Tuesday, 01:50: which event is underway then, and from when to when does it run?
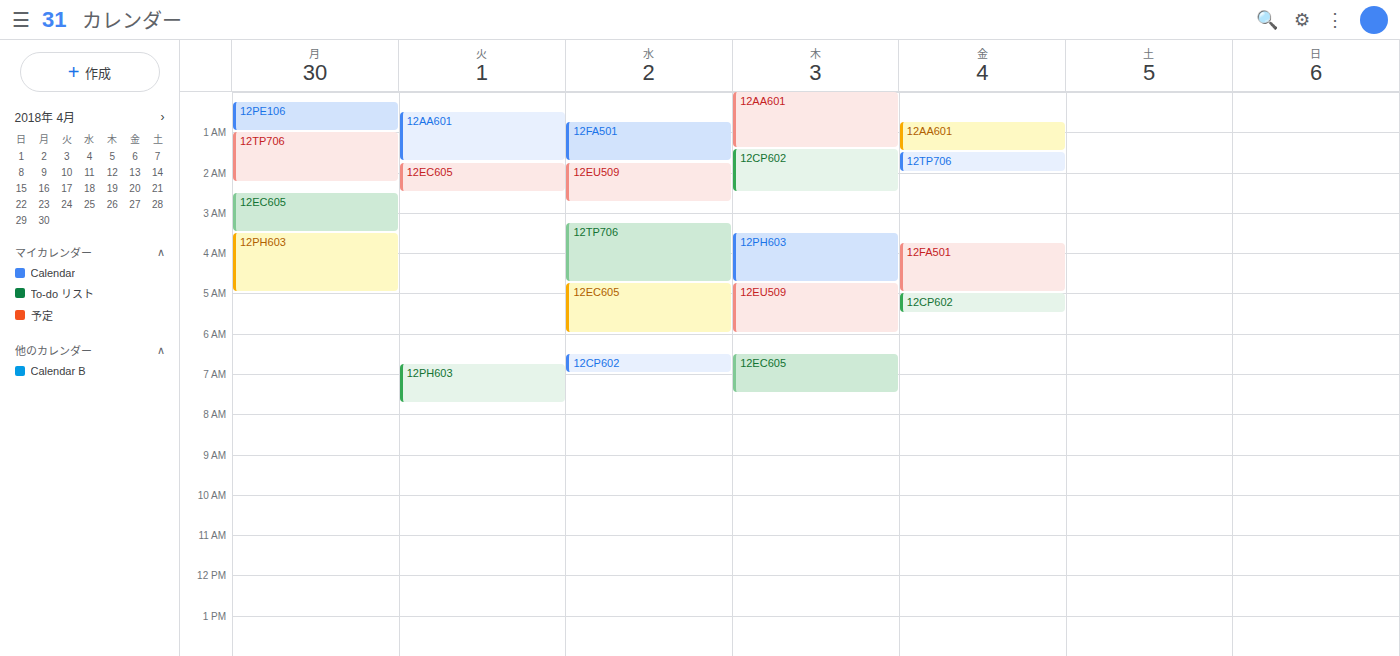
"12EC605", 01:45 to 02:30